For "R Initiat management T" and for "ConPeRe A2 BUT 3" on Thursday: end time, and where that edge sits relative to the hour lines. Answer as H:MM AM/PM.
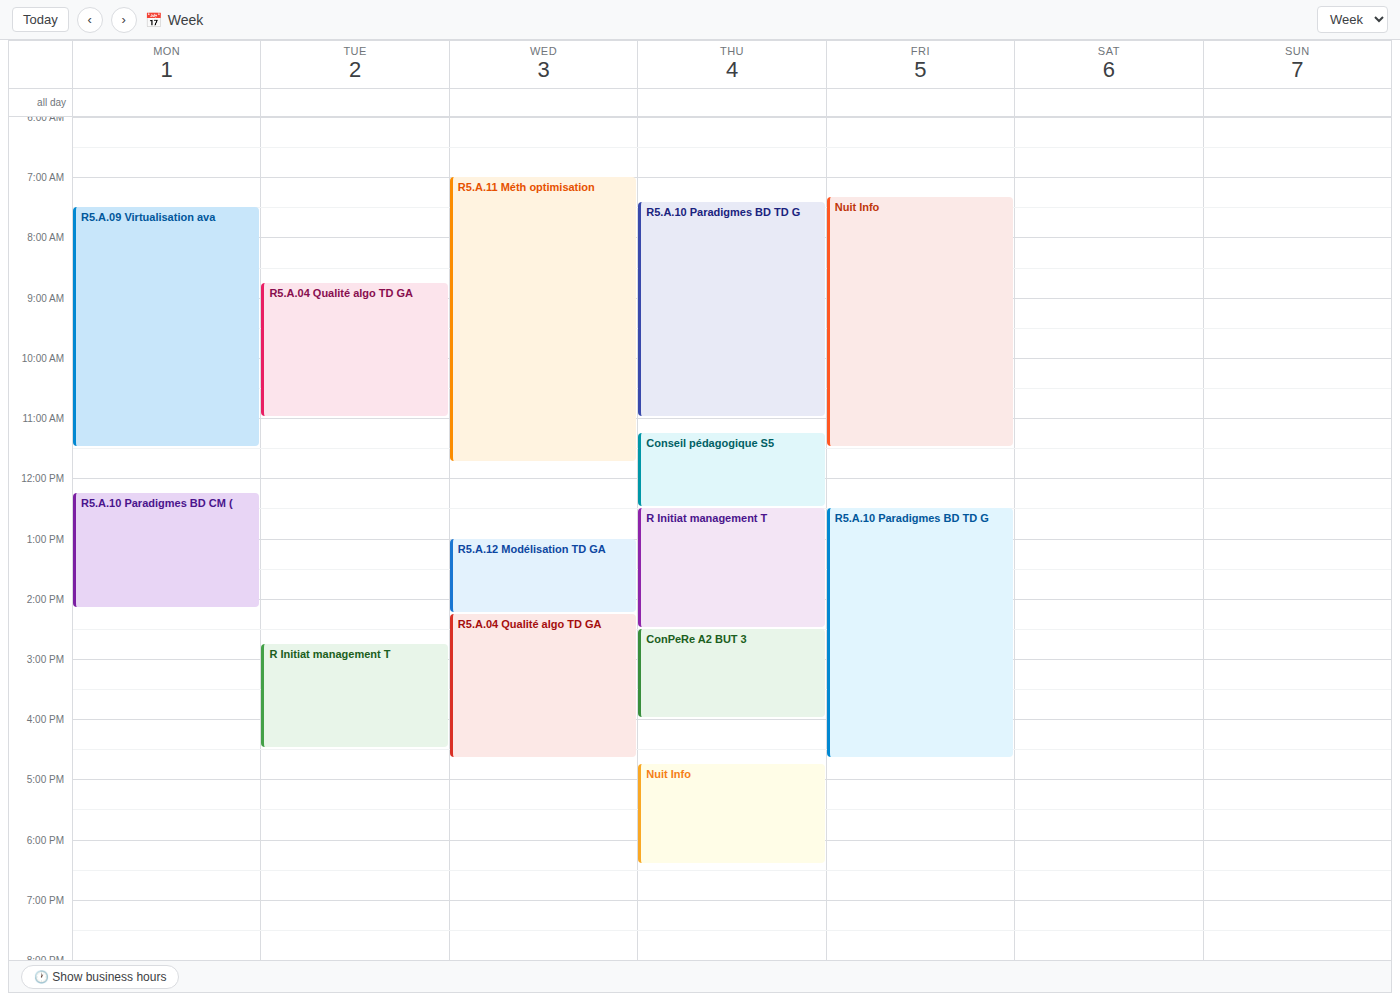
"R Initiat management T": 2:30 PM, halfway between the 2 PM and 3 PM lines. "ConPeRe A2 BUT 3": 4:00 PM, exactly on the 4 PM line.